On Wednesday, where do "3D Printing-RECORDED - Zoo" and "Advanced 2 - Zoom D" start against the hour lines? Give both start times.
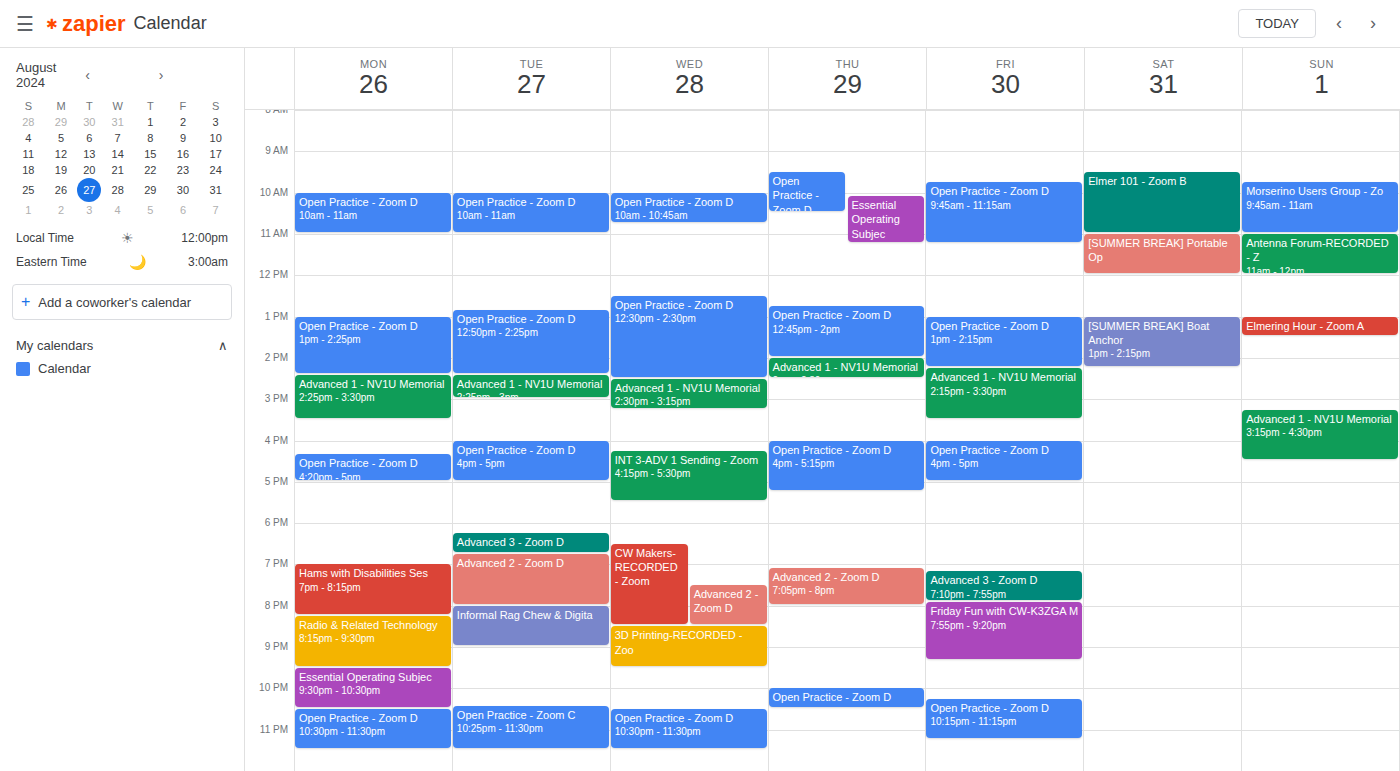
"3D Printing-RECORDED - Zoo": 20:30, halfway between the 20:00 and 21:00 lines. "Advanced 2 - Zoom D": 19:30, halfway between the 19:00 and 20:00 lines.